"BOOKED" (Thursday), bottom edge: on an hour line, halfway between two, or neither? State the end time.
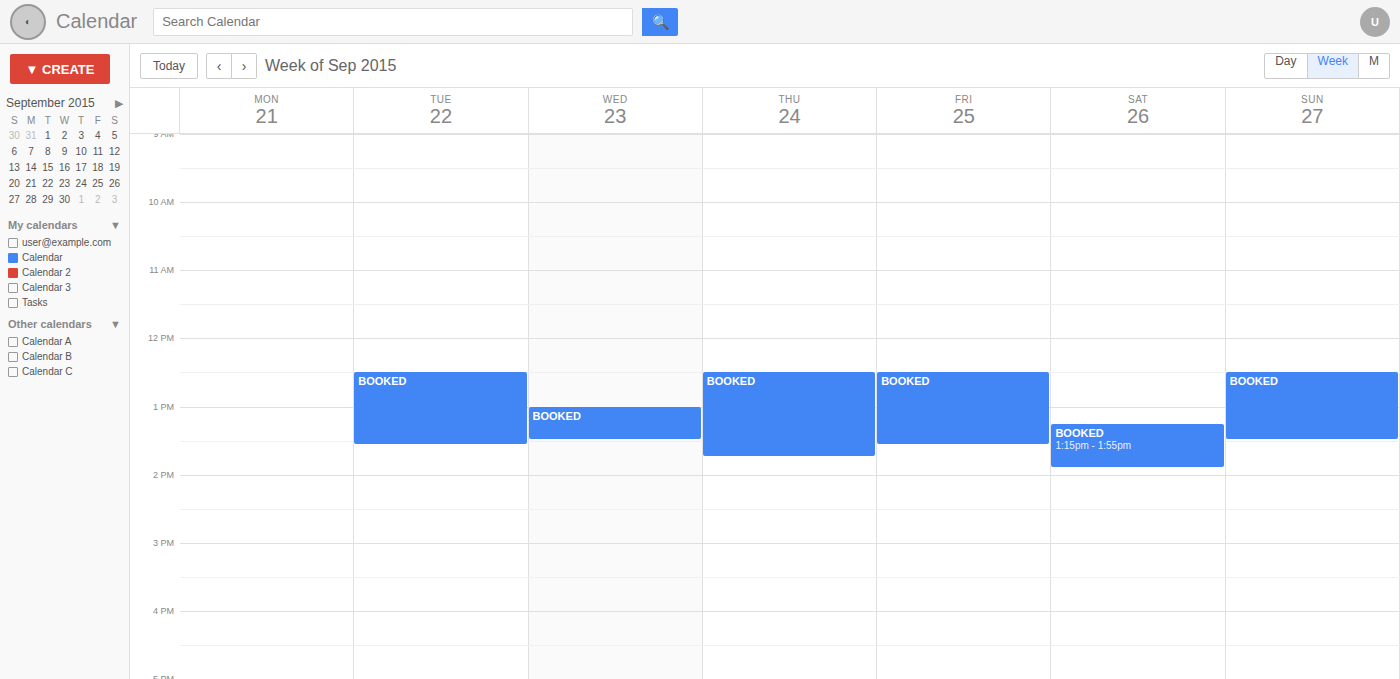
1:45 PM -- neither: three quarters of the way from the 1 PM line to the 2 PM line.